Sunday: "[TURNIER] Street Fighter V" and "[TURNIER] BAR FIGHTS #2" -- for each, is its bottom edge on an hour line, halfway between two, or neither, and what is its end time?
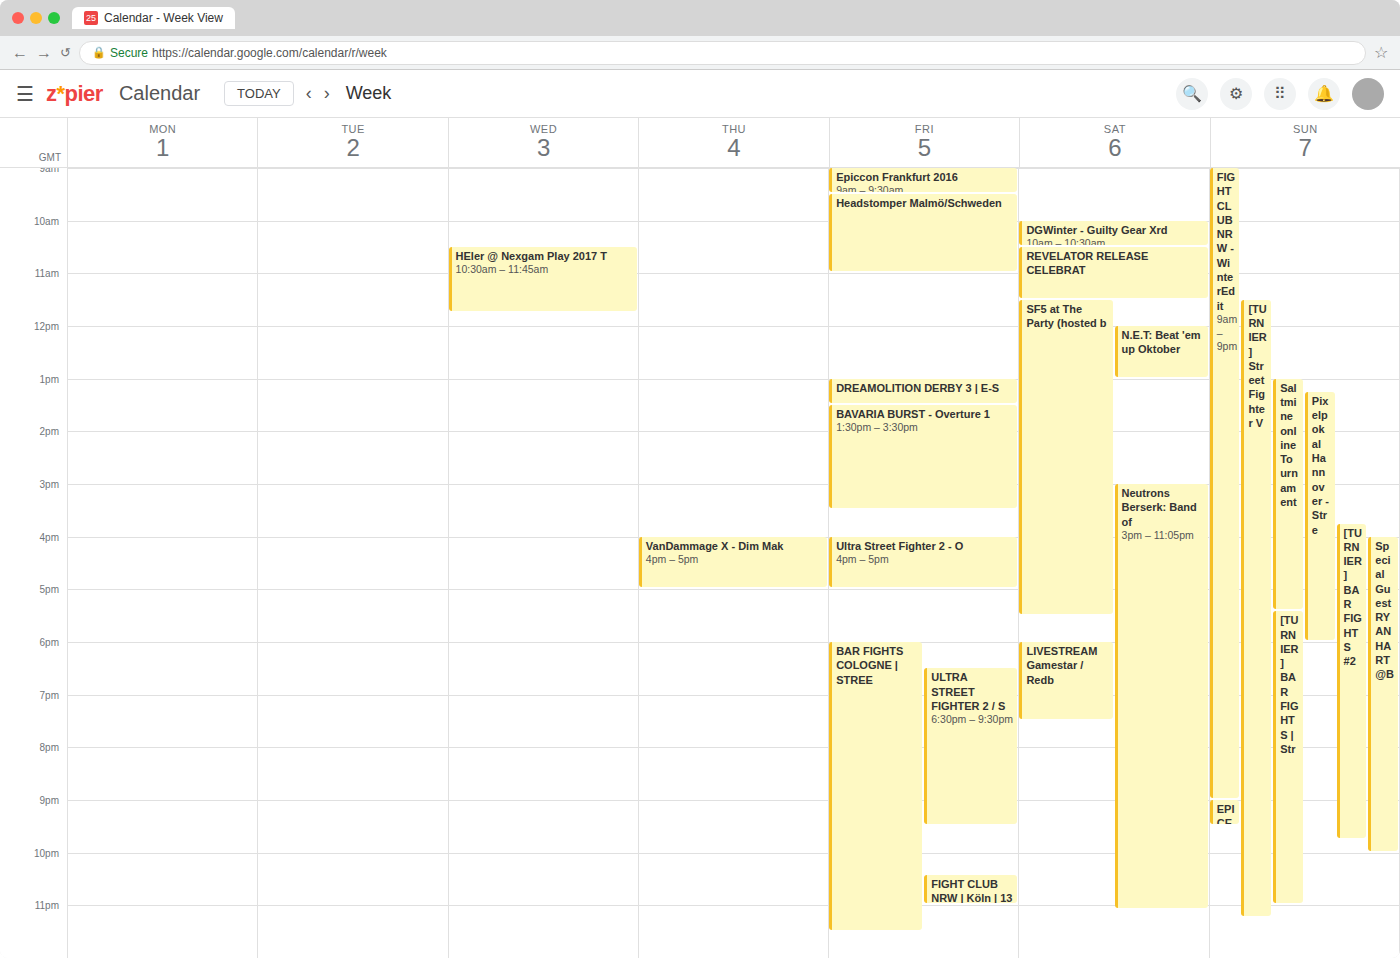
"[TURNIER] Street Fighter V": 11:15 PM, neither: a quarter of the way from the 11 PM line to the 12 AM line. "[TURNIER] BAR FIGHTS #2": 9:45 PM, neither: three quarters of the way from the 9 PM line to the 10 PM line.